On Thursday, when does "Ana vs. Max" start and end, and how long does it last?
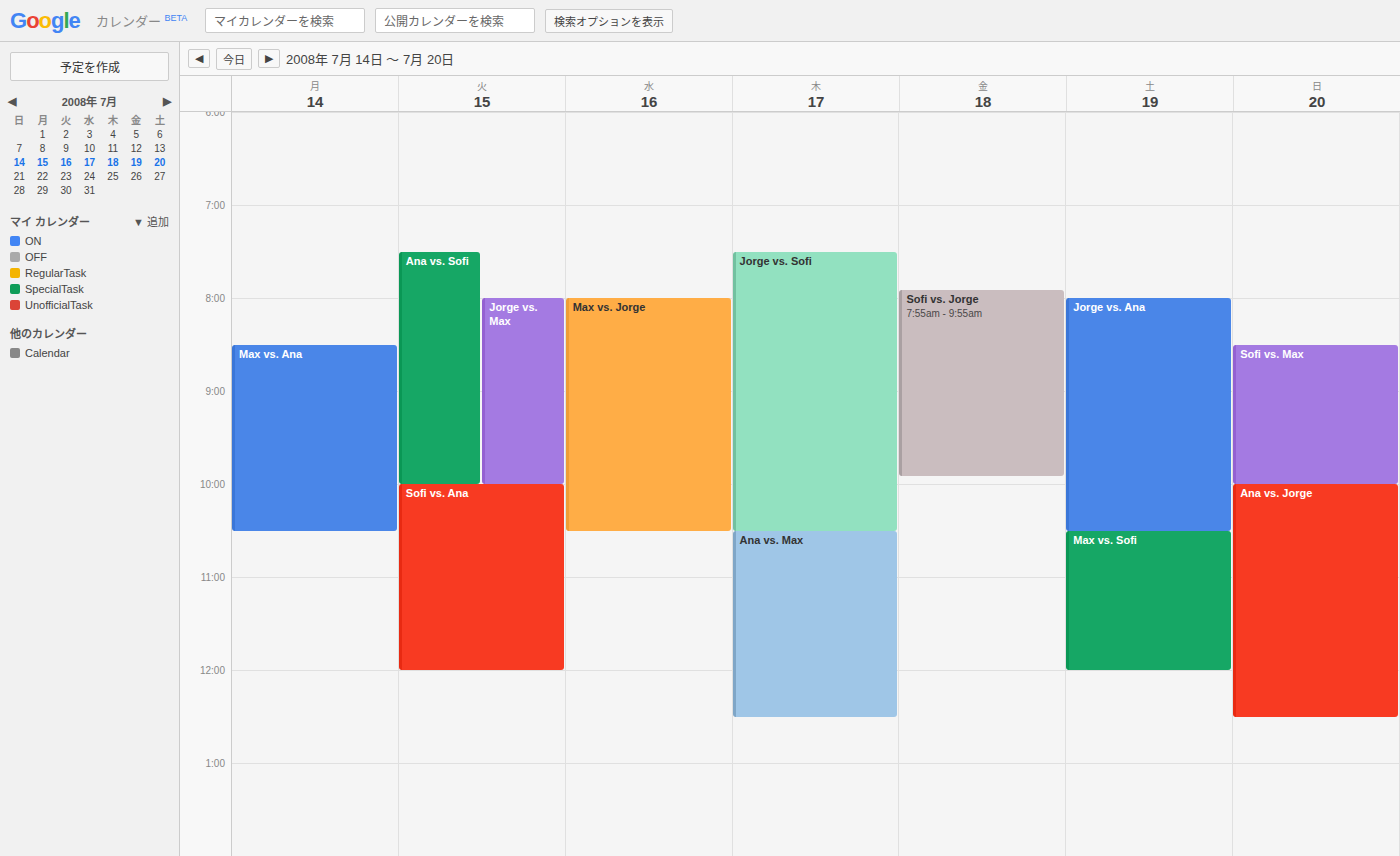
10:30 AM to 12:30 PM, 2 hours